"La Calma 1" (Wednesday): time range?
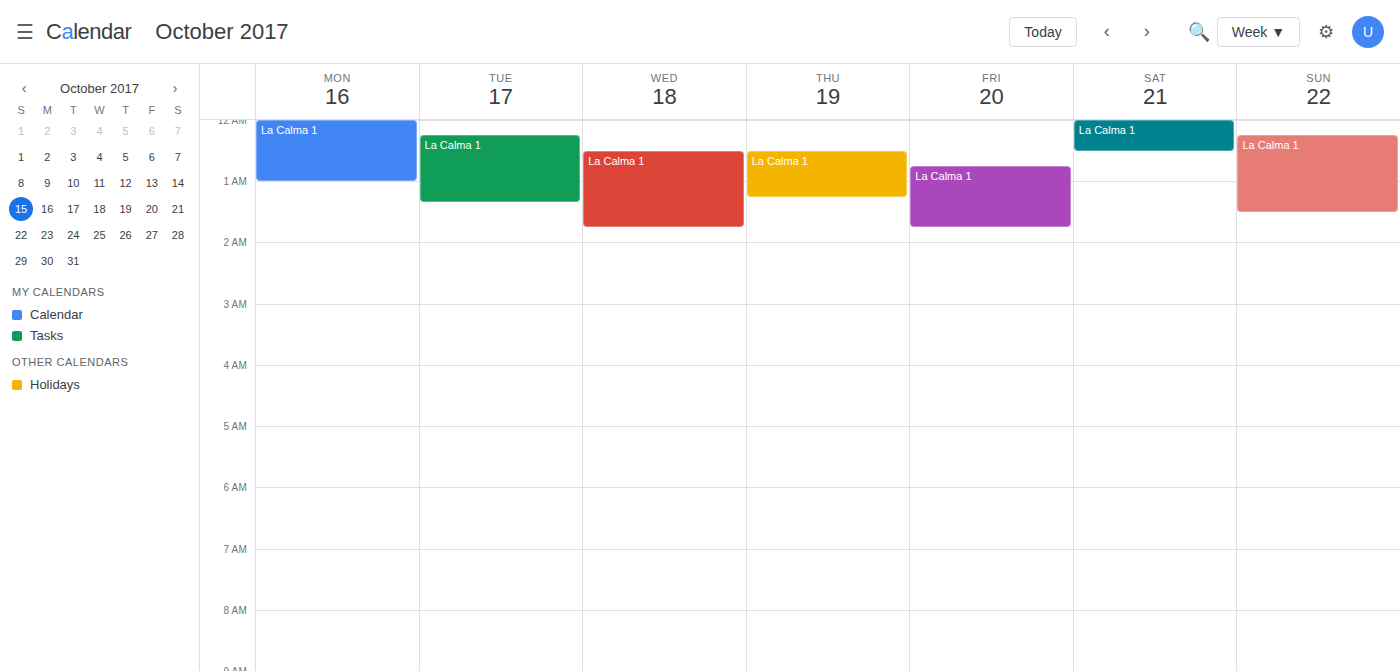
12:30 AM to 1:45 AM